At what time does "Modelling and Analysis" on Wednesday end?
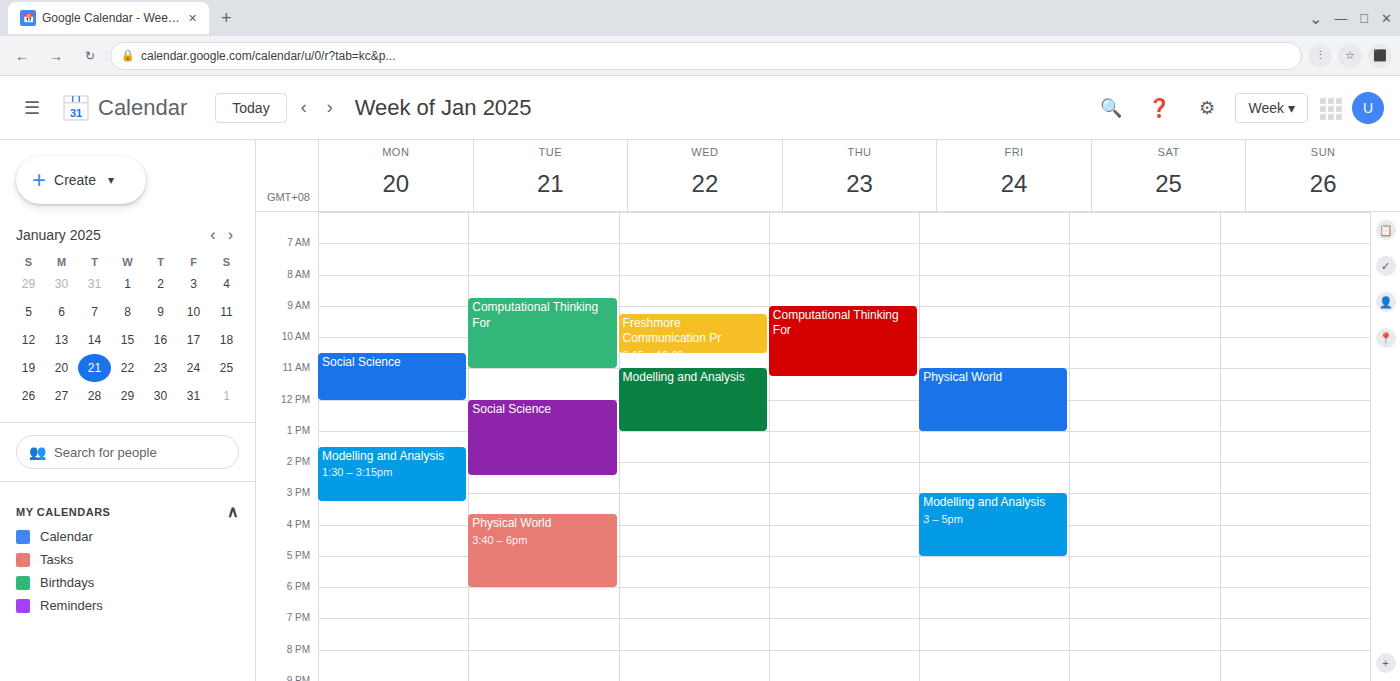
1:00 PM